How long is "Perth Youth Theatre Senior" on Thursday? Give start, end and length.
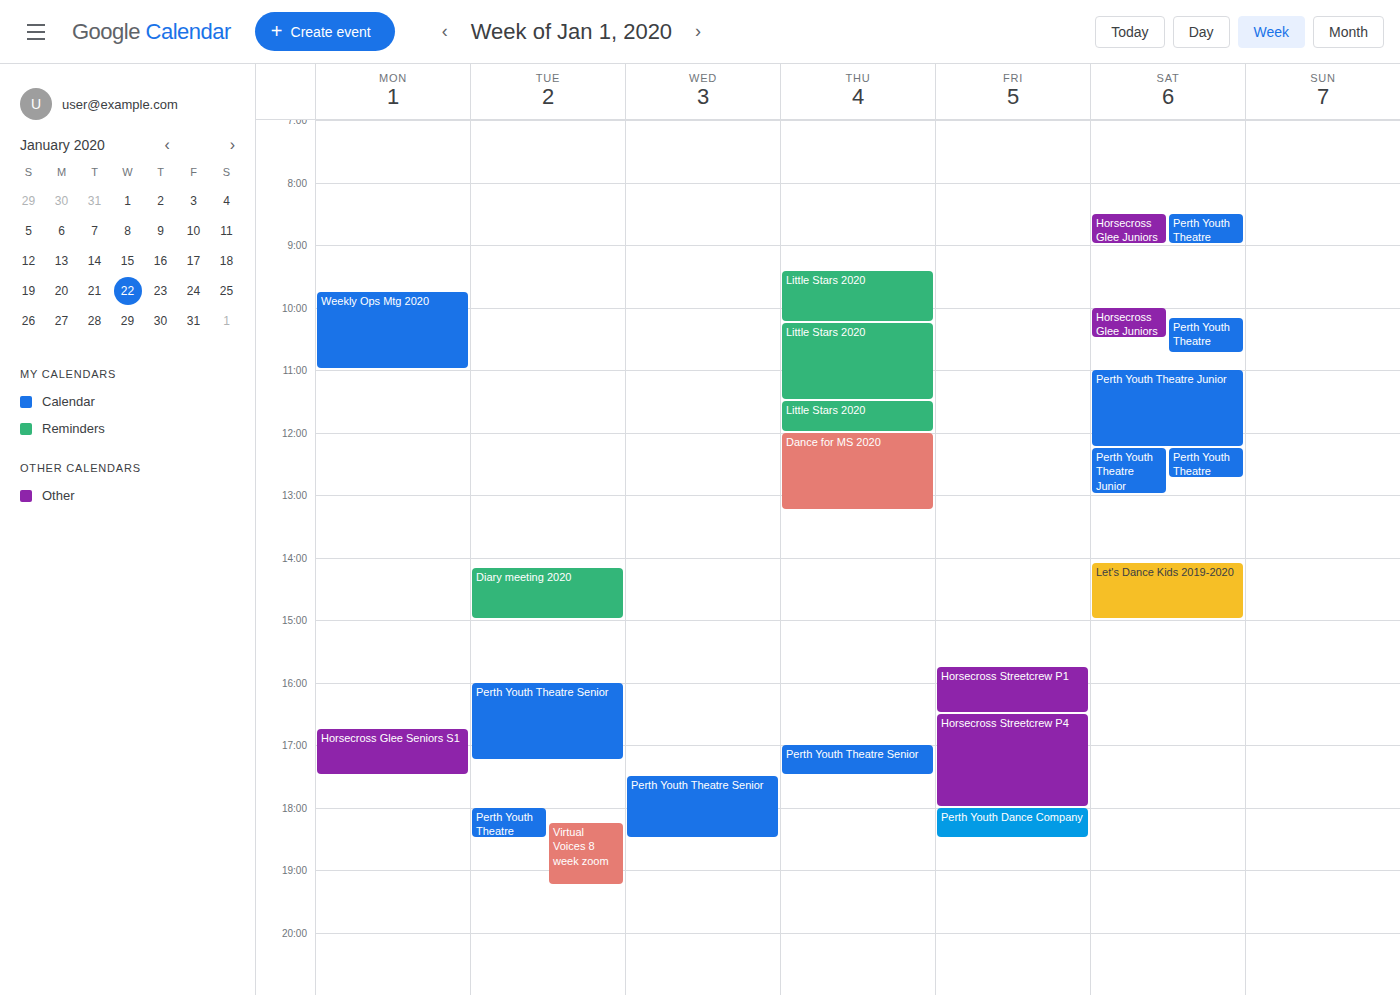
5:00 PM to 5:30 PM, 30 minutes